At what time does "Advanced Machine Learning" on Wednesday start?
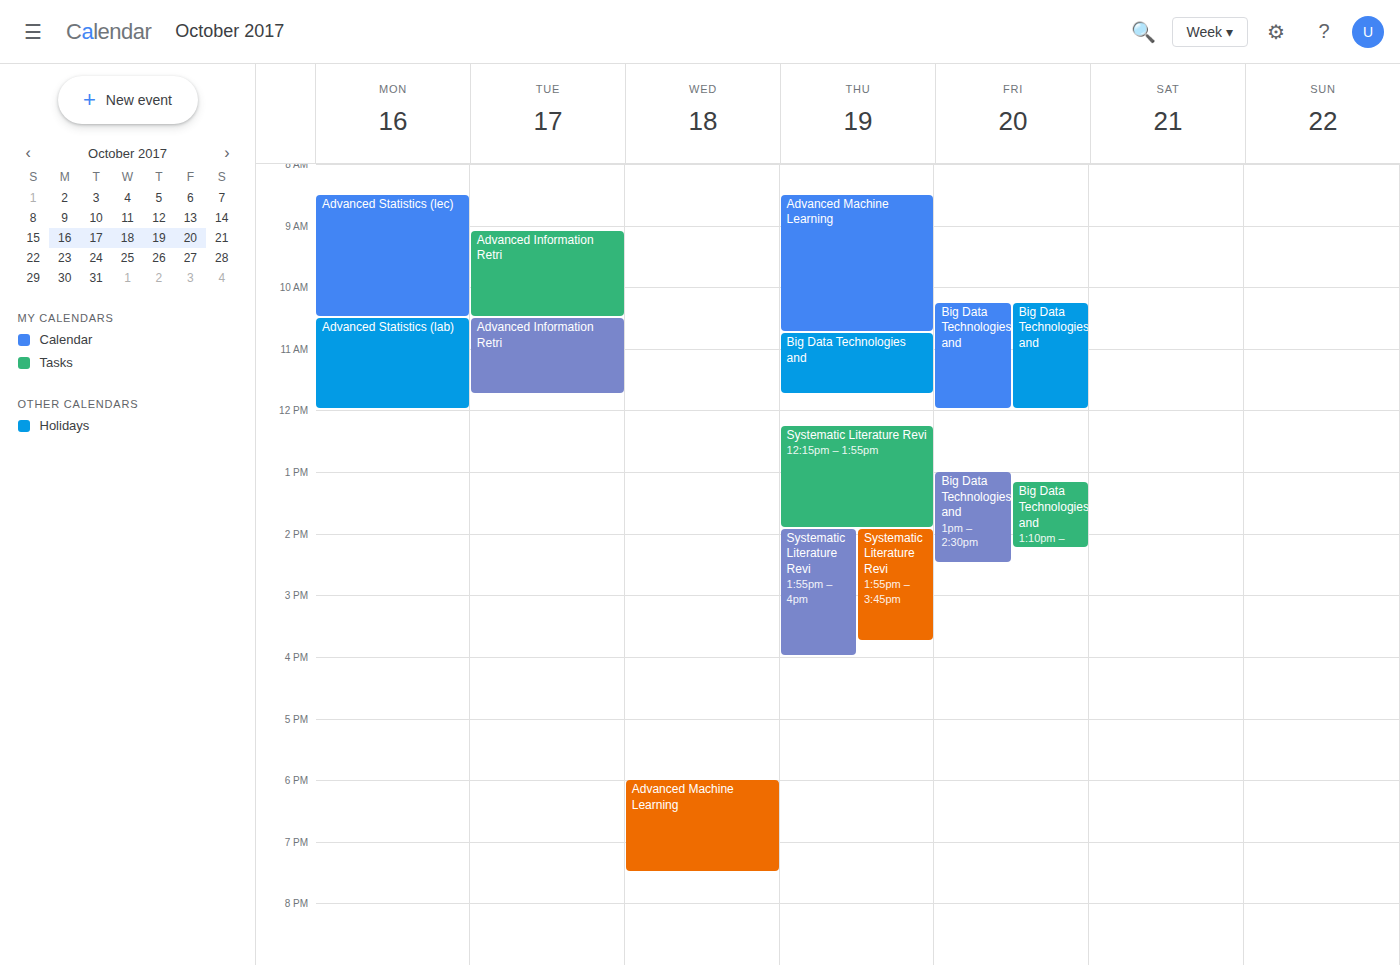
6:00 PM